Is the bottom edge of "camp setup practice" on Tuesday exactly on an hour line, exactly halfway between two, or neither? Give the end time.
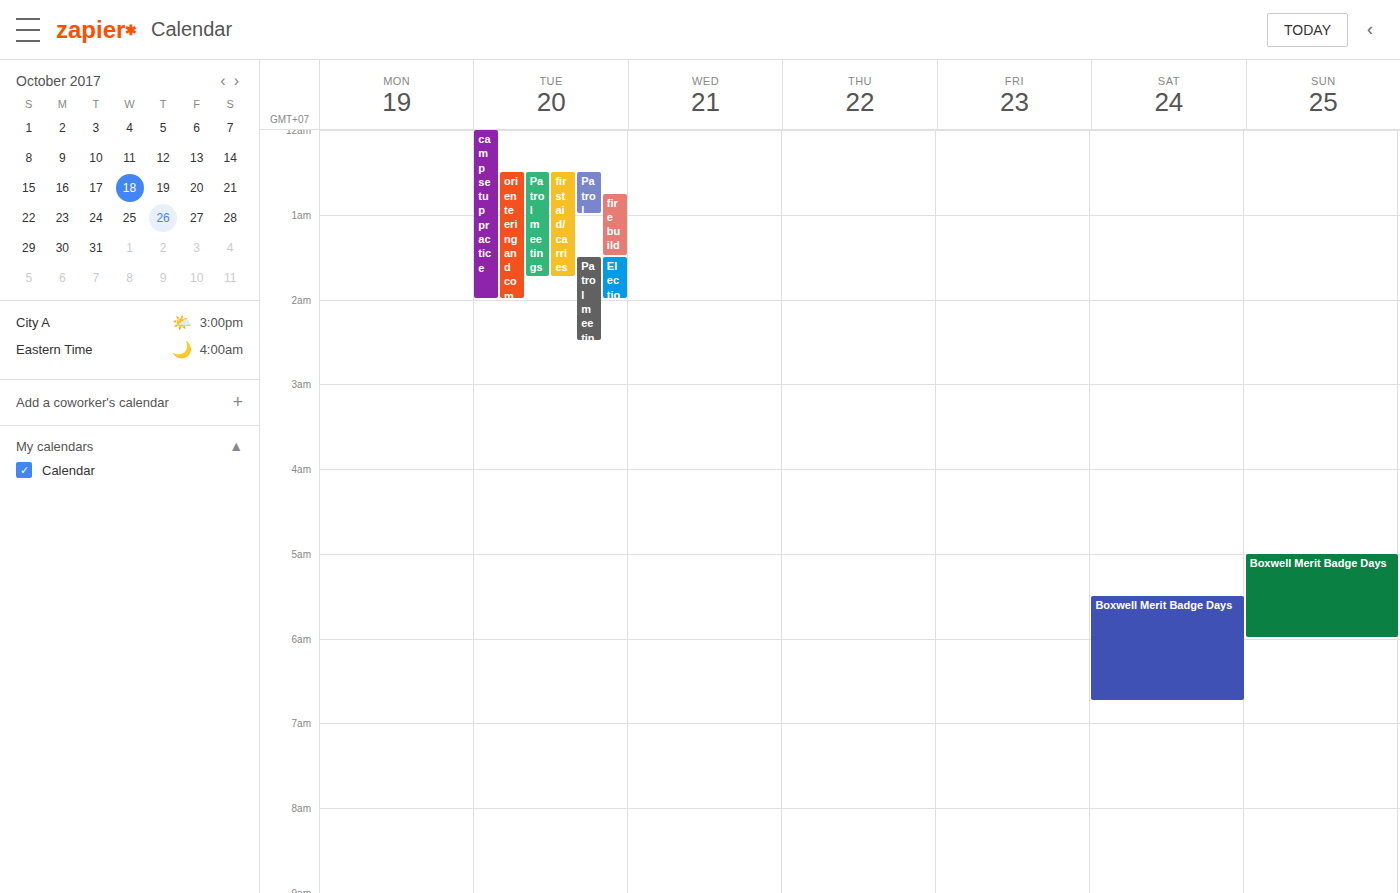
2:00 AM -- exactly on the 2 AM line.